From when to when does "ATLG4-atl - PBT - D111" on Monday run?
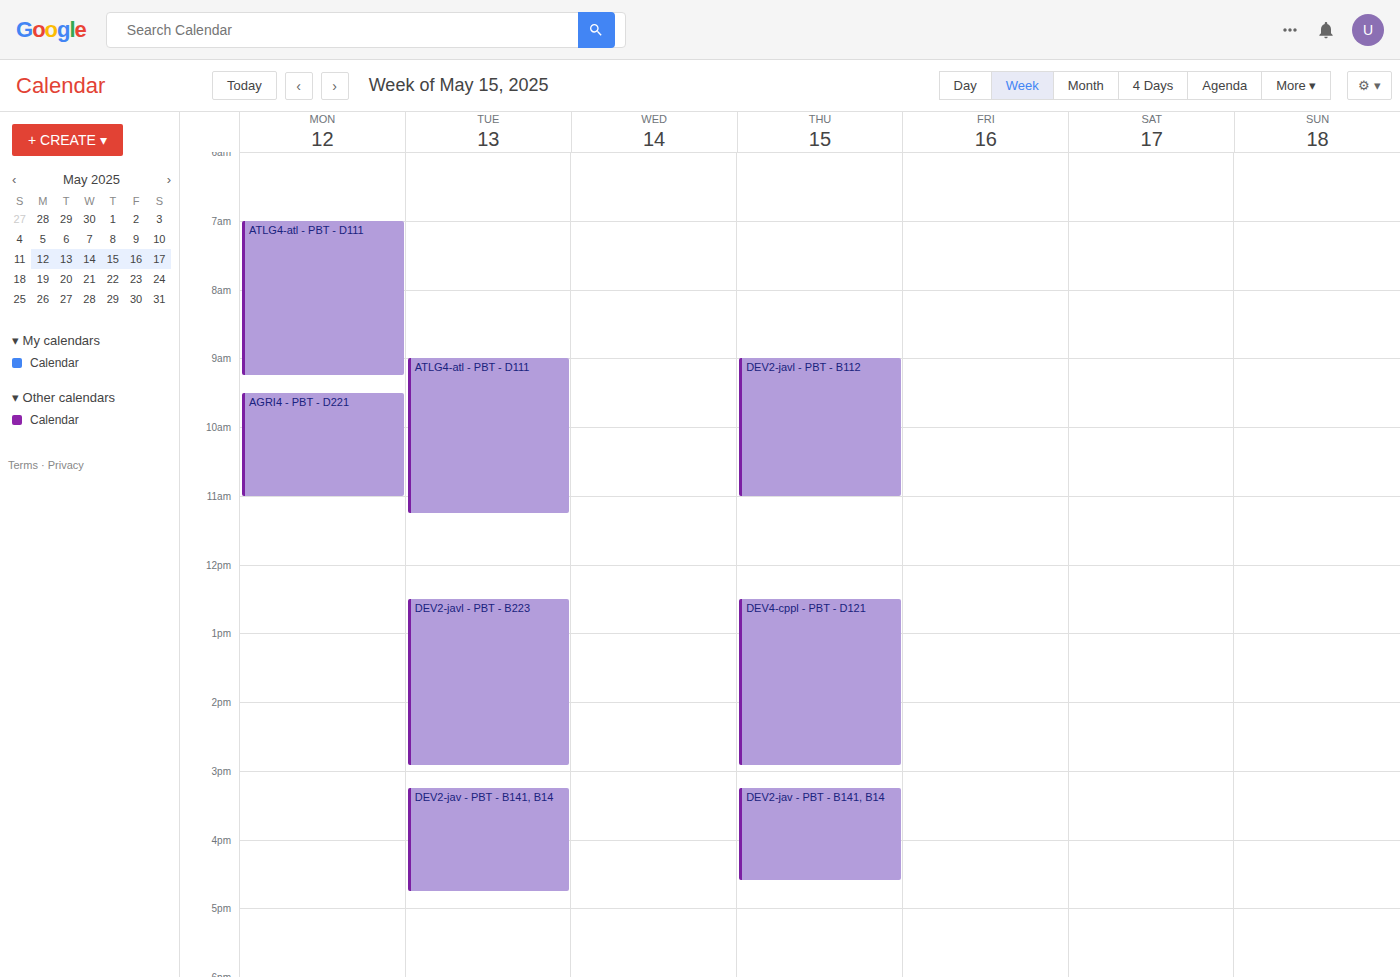
07:00 to 09:15